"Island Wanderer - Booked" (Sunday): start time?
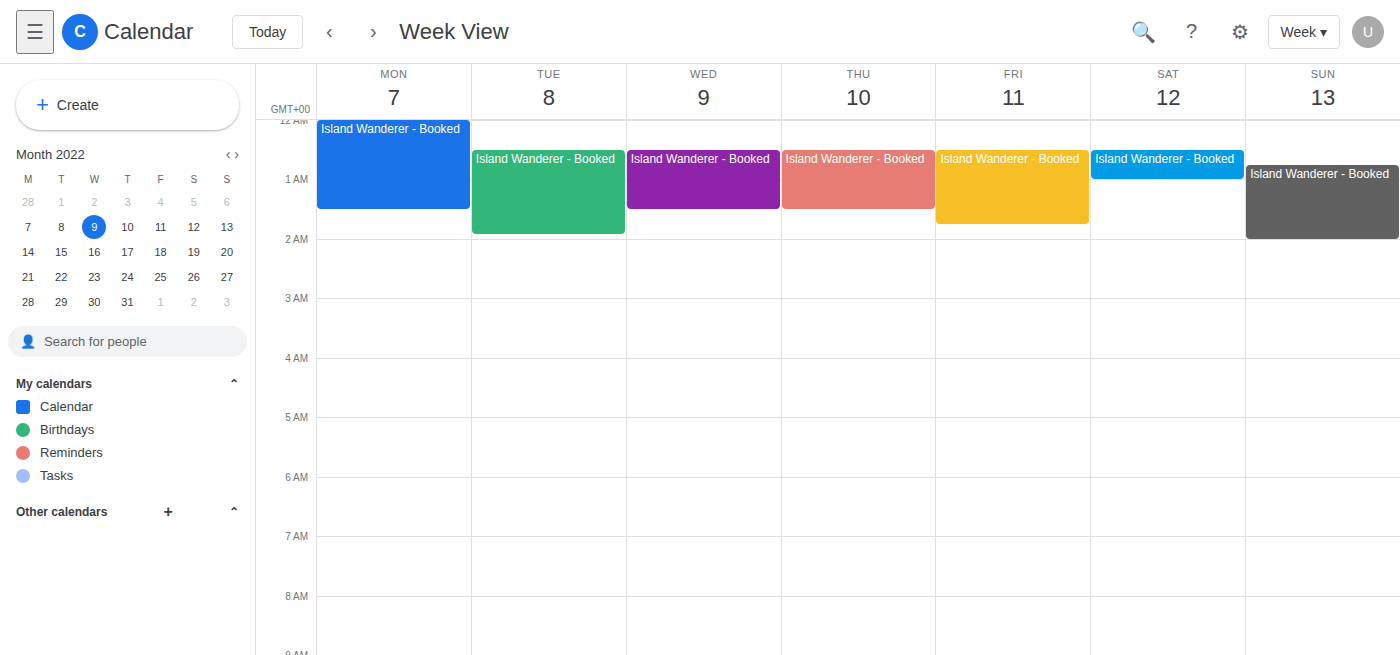
12:45 AM